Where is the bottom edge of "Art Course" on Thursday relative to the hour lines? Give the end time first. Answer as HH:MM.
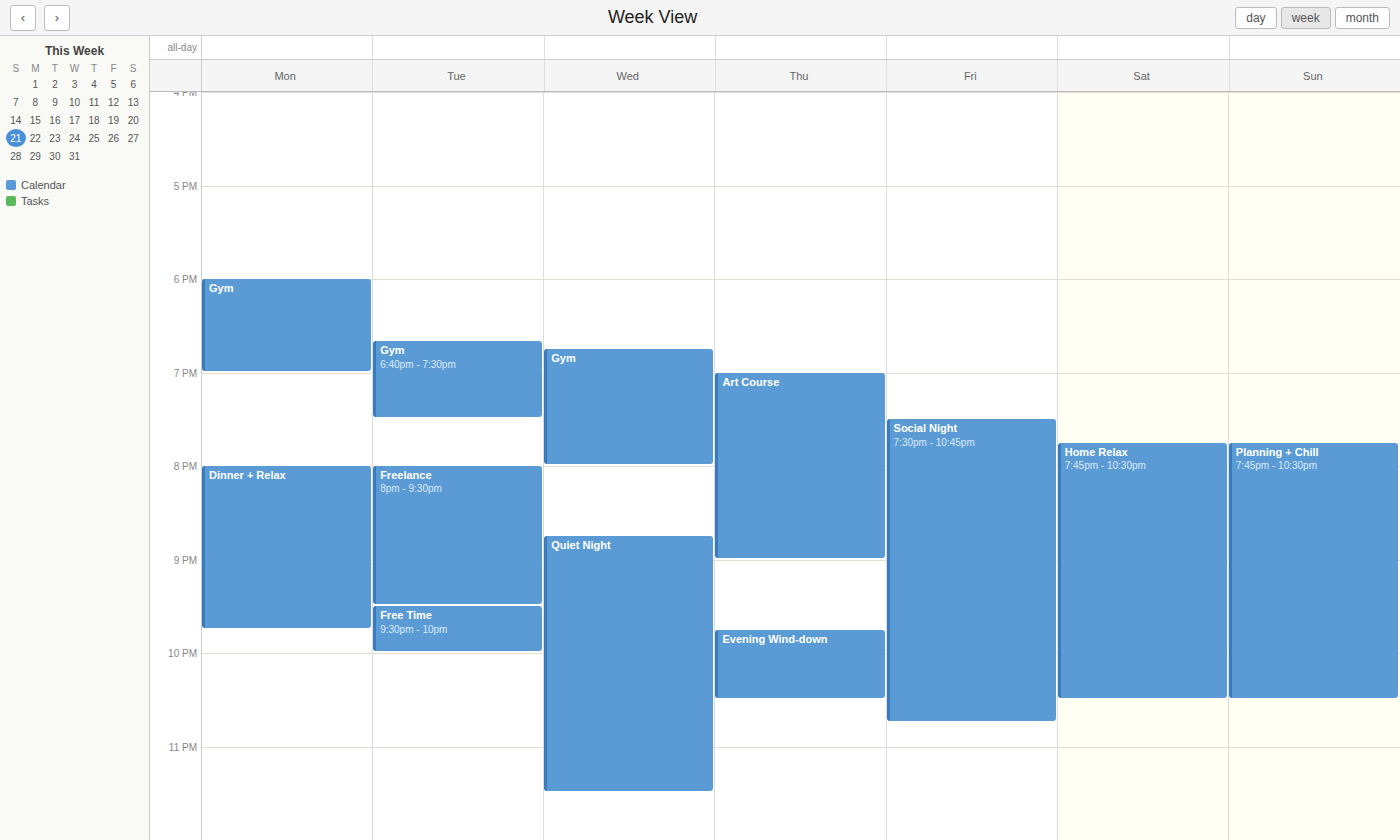
21:00 -- exactly on the 21:00 line.